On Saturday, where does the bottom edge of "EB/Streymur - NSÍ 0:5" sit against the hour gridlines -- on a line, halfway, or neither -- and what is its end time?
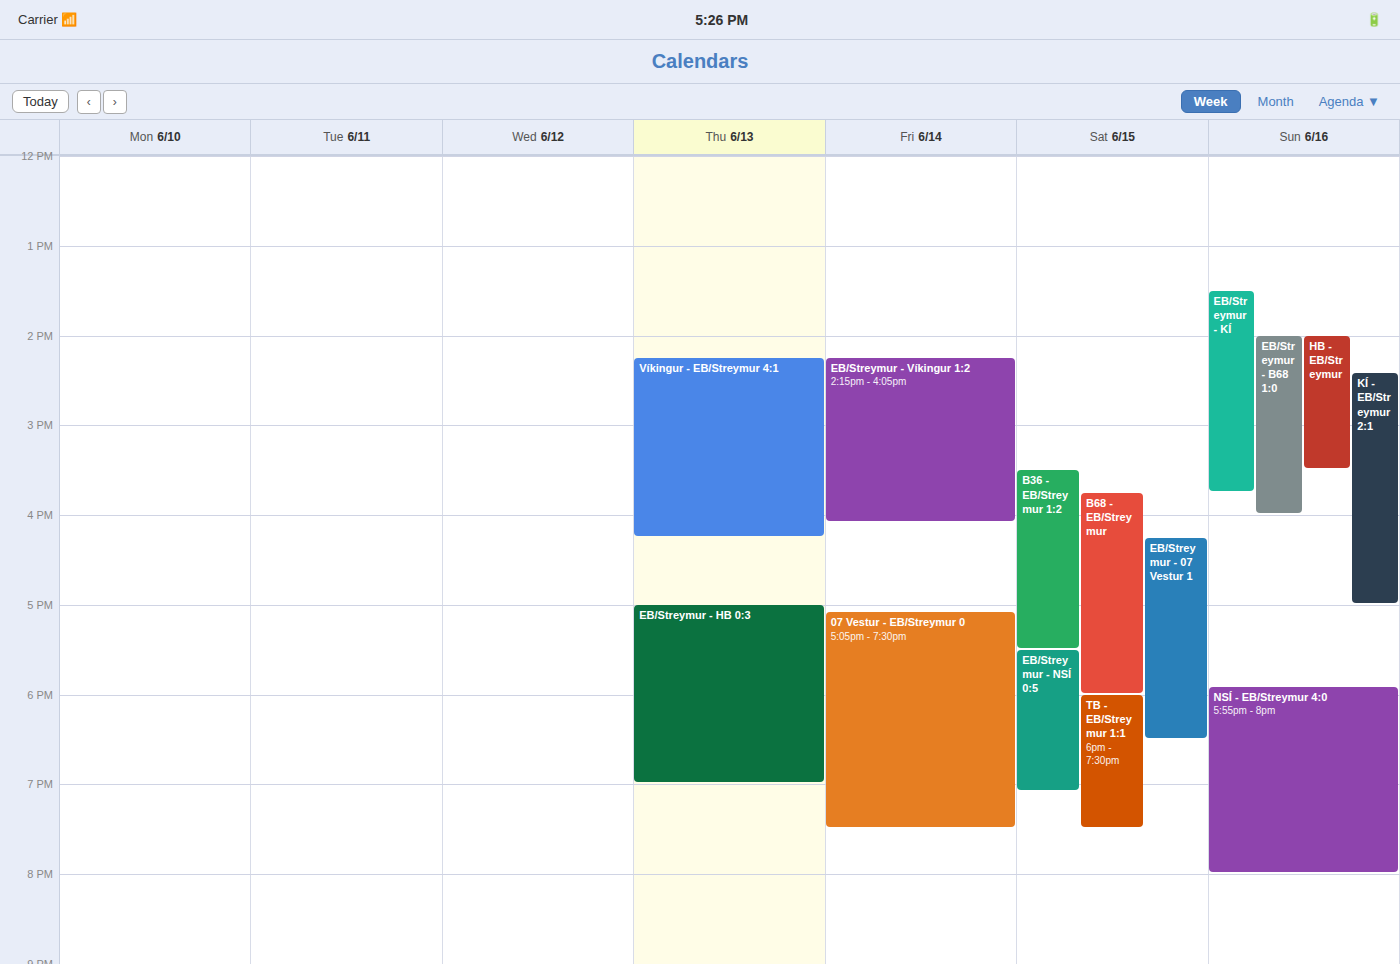
7:05 PM -- neither: 5 minutes below the 7 PM line and 55 minutes above the 8 PM line.